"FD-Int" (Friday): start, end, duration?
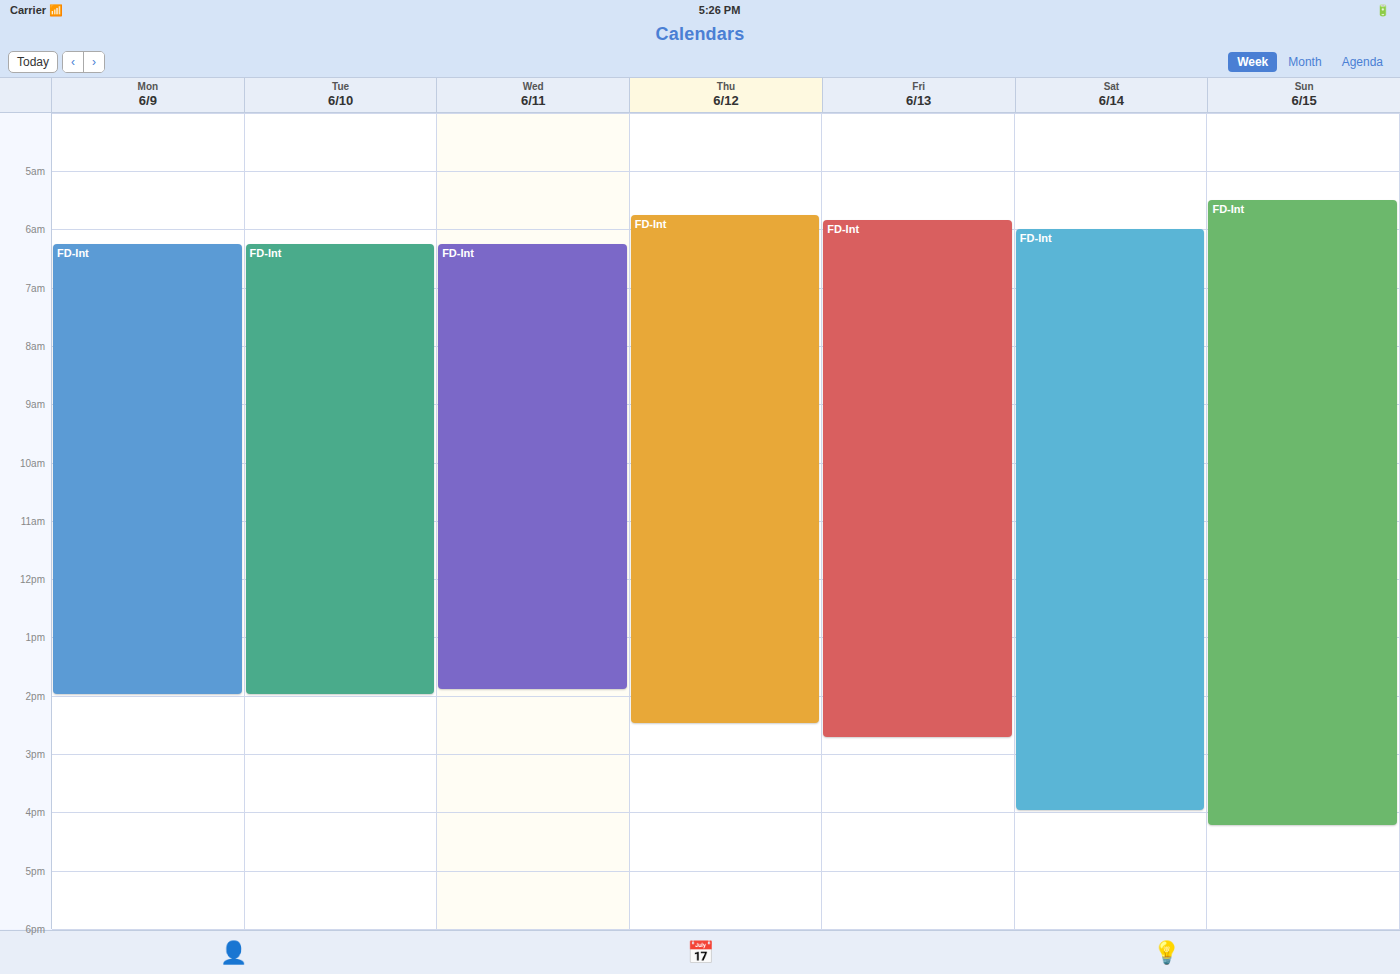
5:50 AM to 2:45 PM, 8 hours 55 minutes